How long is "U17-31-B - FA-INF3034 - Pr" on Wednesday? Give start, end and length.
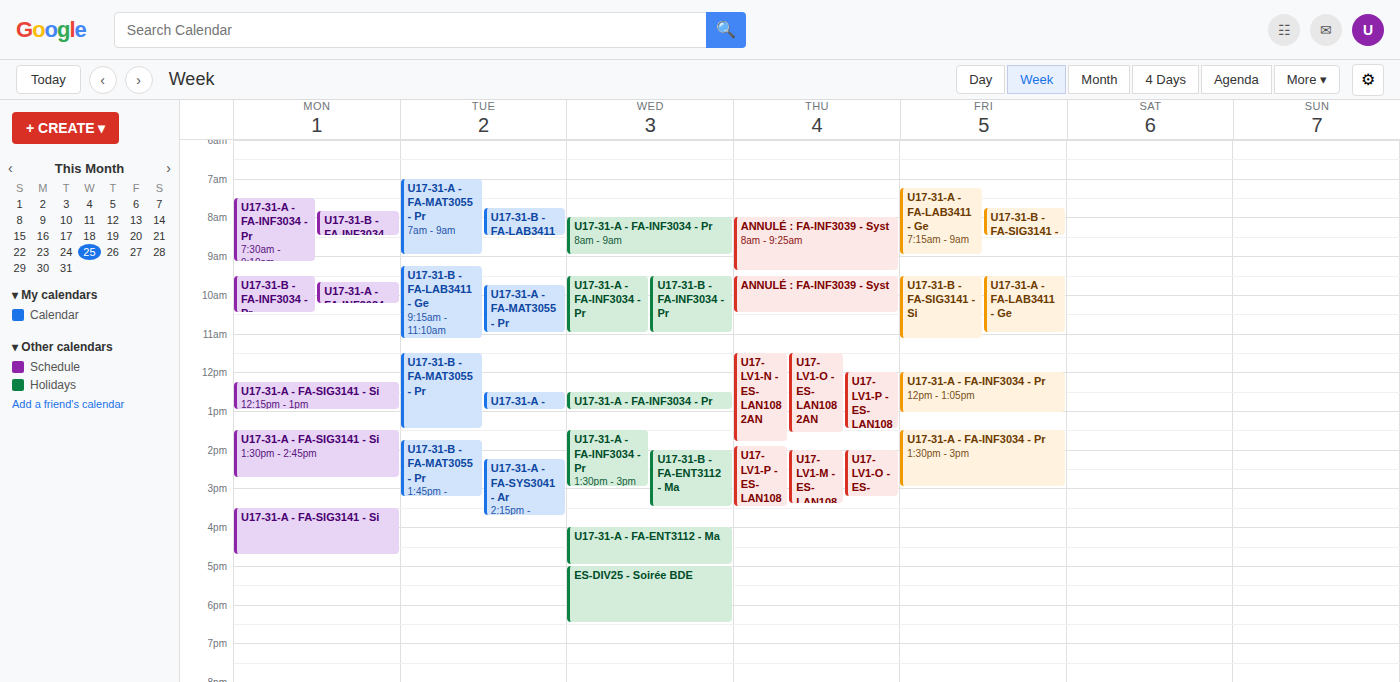
9:30 AM to 11:00 AM, 1 hour 30 minutes